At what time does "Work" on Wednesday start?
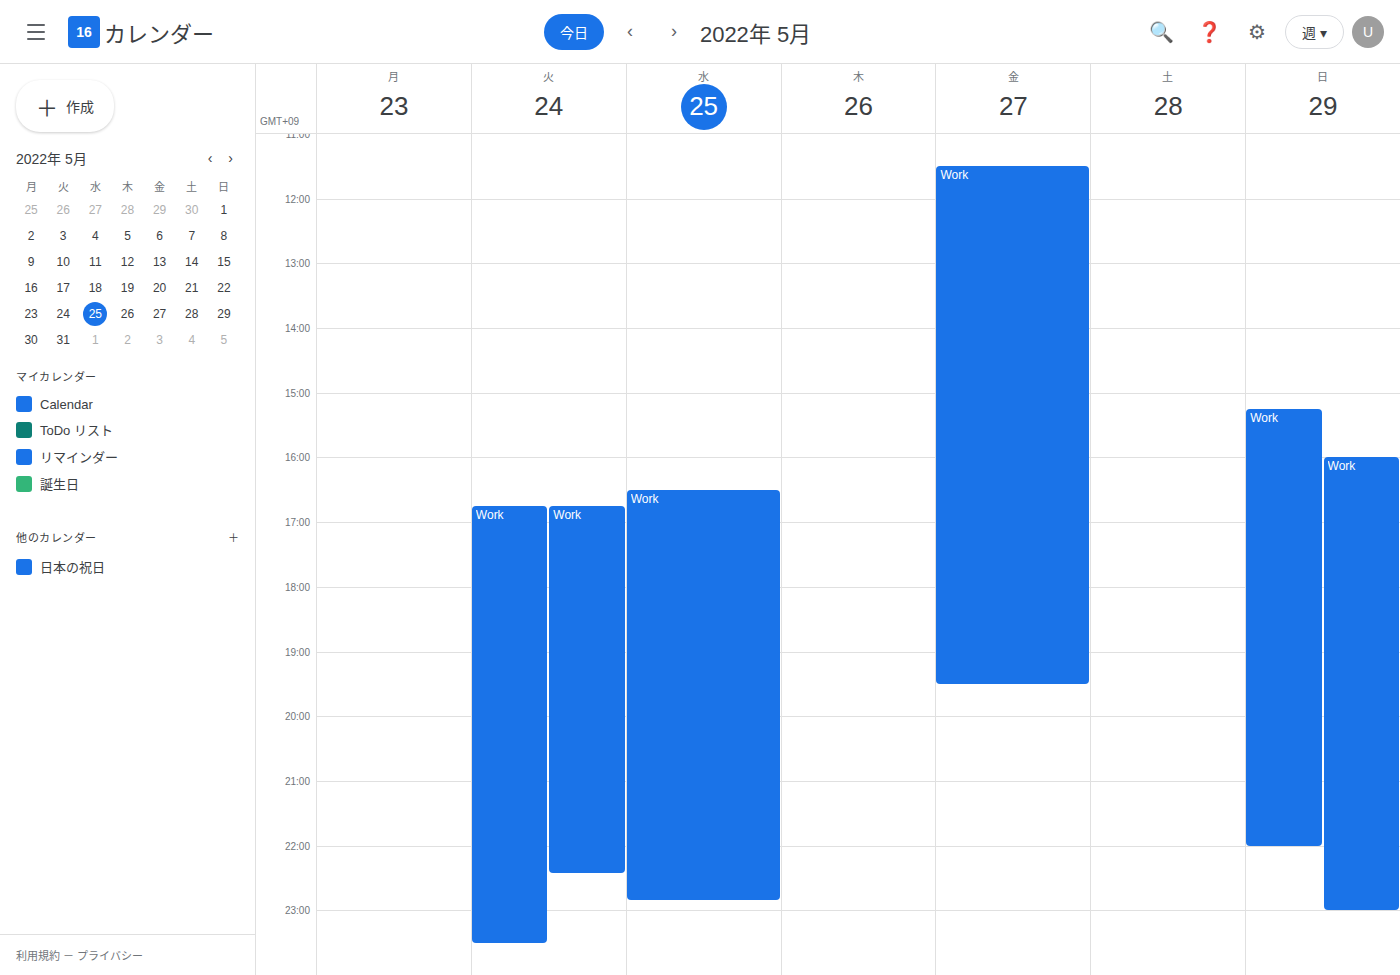
4:30 PM